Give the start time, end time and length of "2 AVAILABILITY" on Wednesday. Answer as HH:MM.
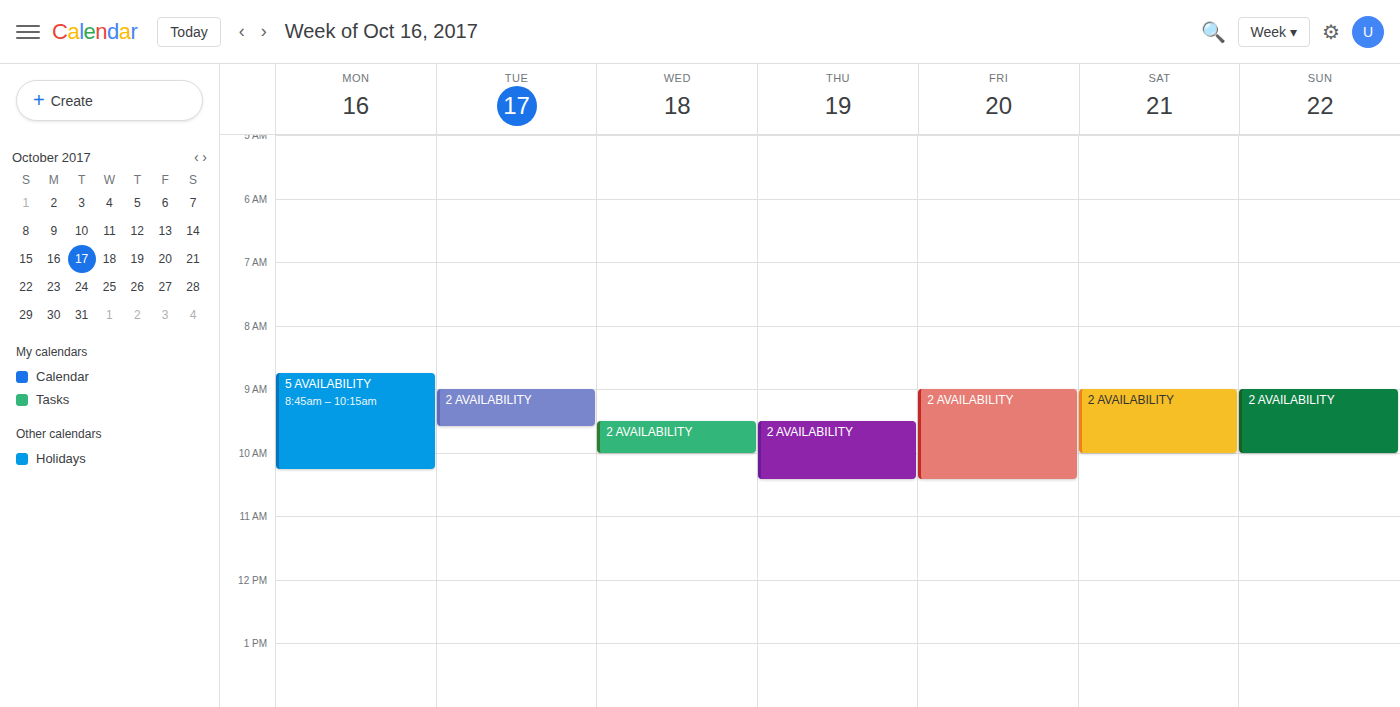
09:30 to 10:00, 30 minutes